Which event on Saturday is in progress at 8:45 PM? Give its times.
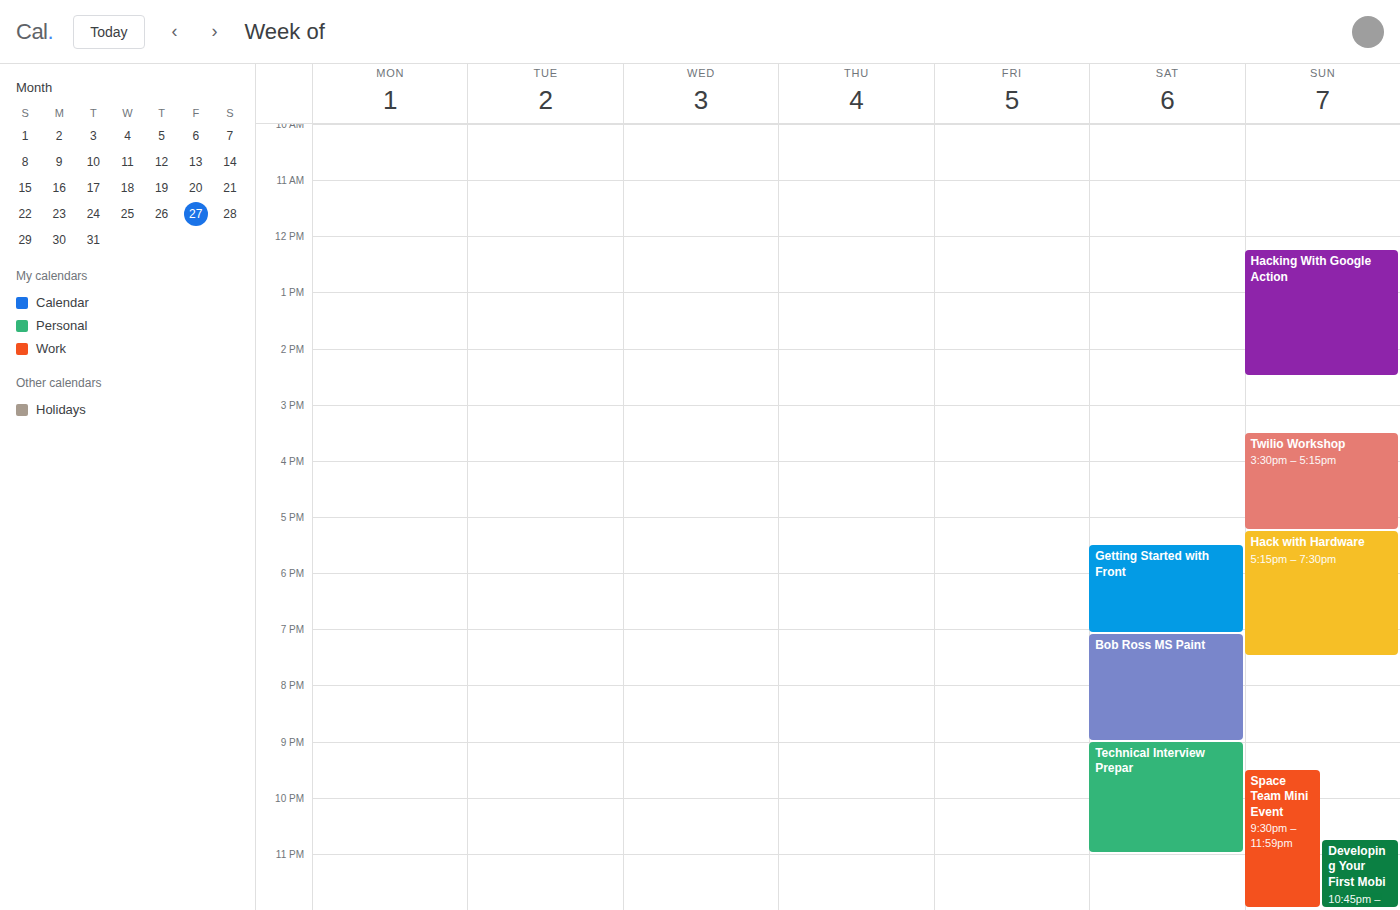
"Bob Ross MS Paint", 7:05 PM to 9:00 PM